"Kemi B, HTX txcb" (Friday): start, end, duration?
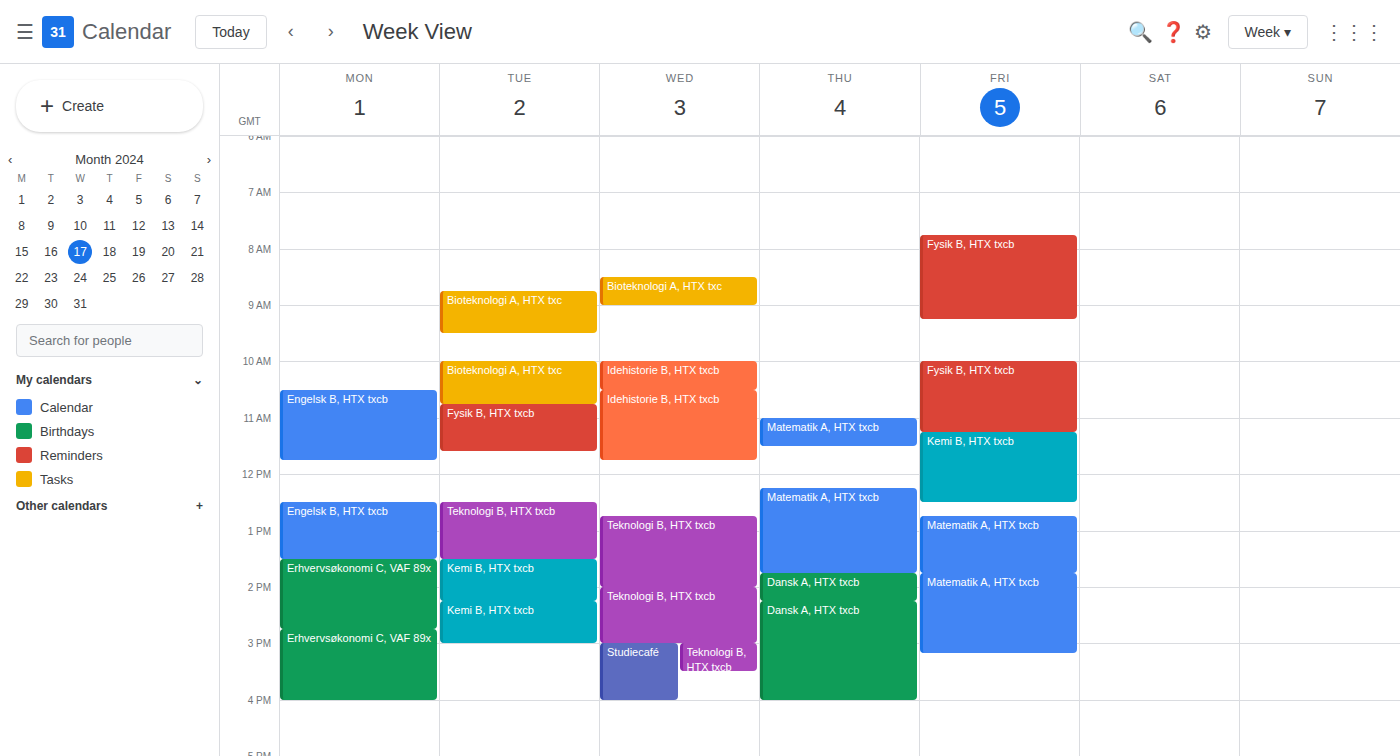
11:15 to 12:30, 1 hour 15 minutes